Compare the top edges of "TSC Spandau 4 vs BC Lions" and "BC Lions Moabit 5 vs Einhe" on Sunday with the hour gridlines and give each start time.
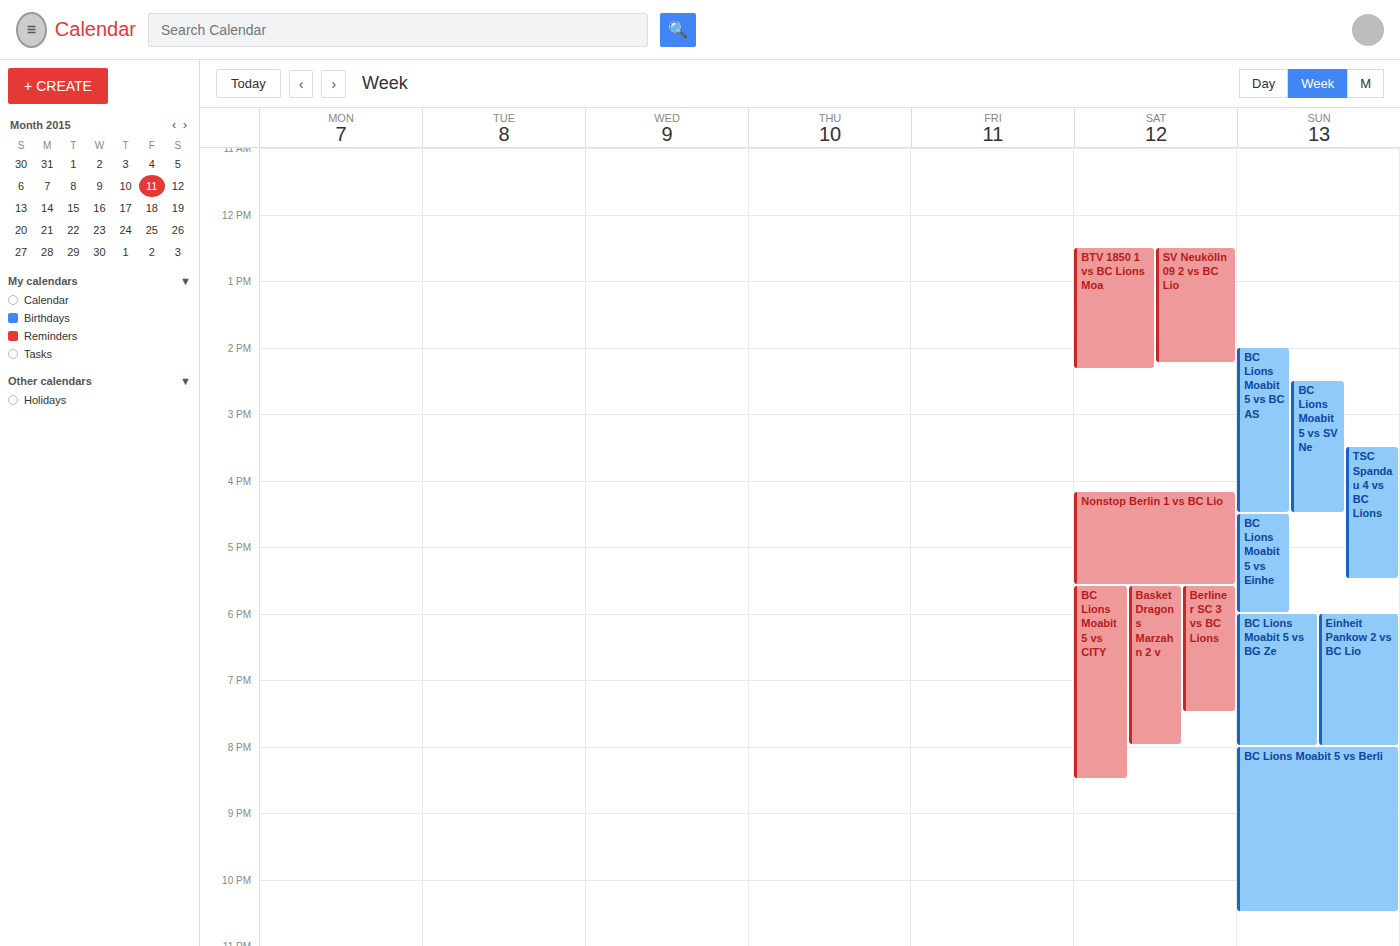
"TSC Spandau 4 vs BC Lions": 3:30 PM, halfway between the 3 PM and 4 PM lines. "BC Lions Moabit 5 vs Einhe": 4:30 PM, halfway between the 4 PM and 5 PM lines.